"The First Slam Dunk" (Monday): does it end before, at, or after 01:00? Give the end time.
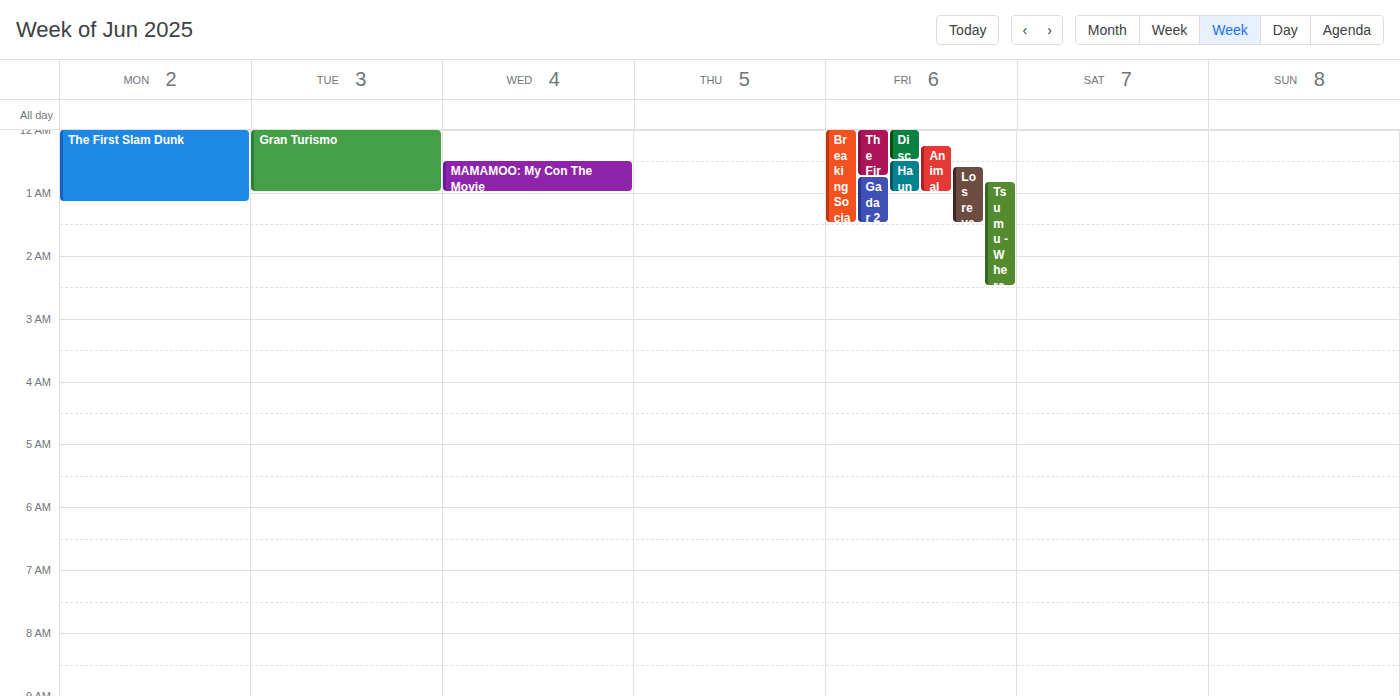
01:10 -- after 01:00, 10 minutes below the 01:00 line.